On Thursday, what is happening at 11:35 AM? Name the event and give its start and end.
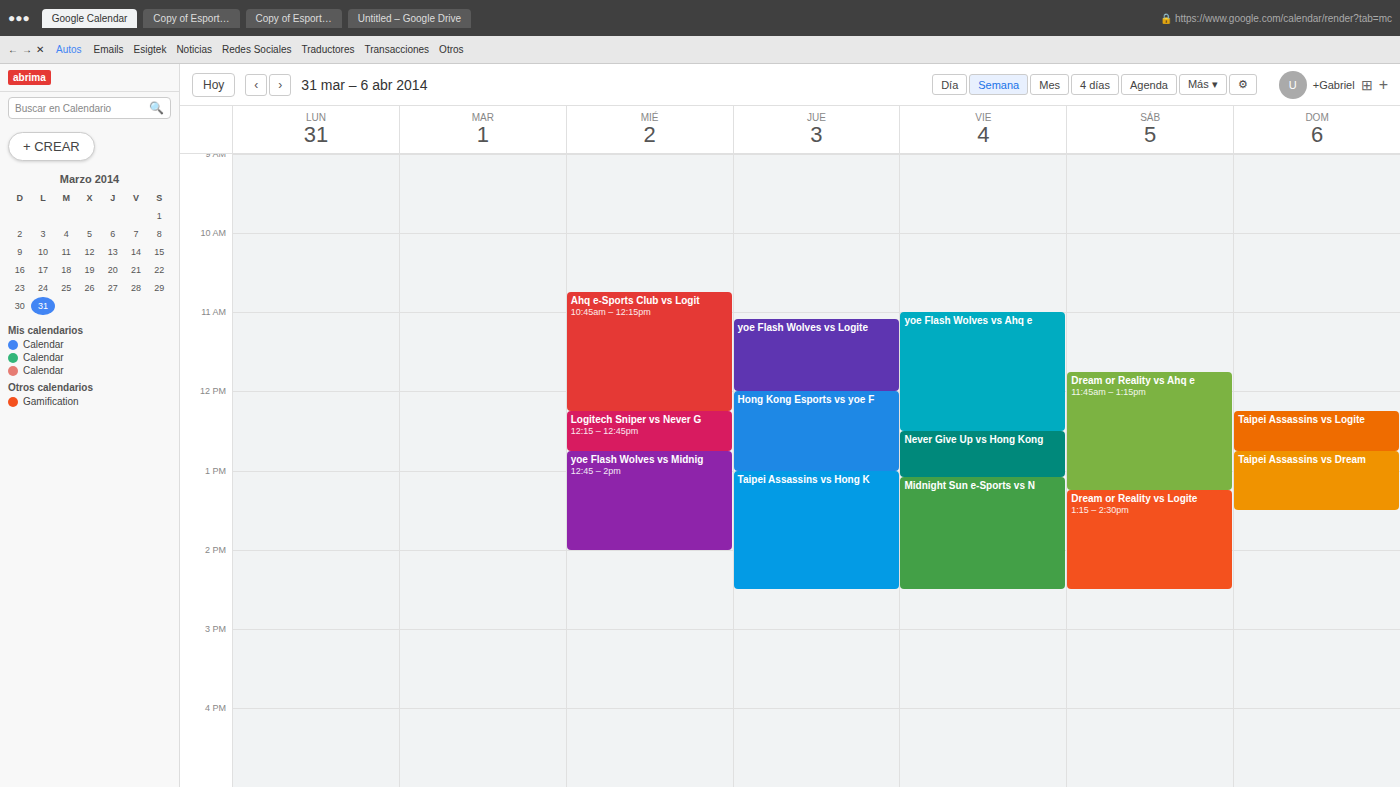
"yoe Flash Wolves vs Logite", 11:05 AM to 12:00 PM